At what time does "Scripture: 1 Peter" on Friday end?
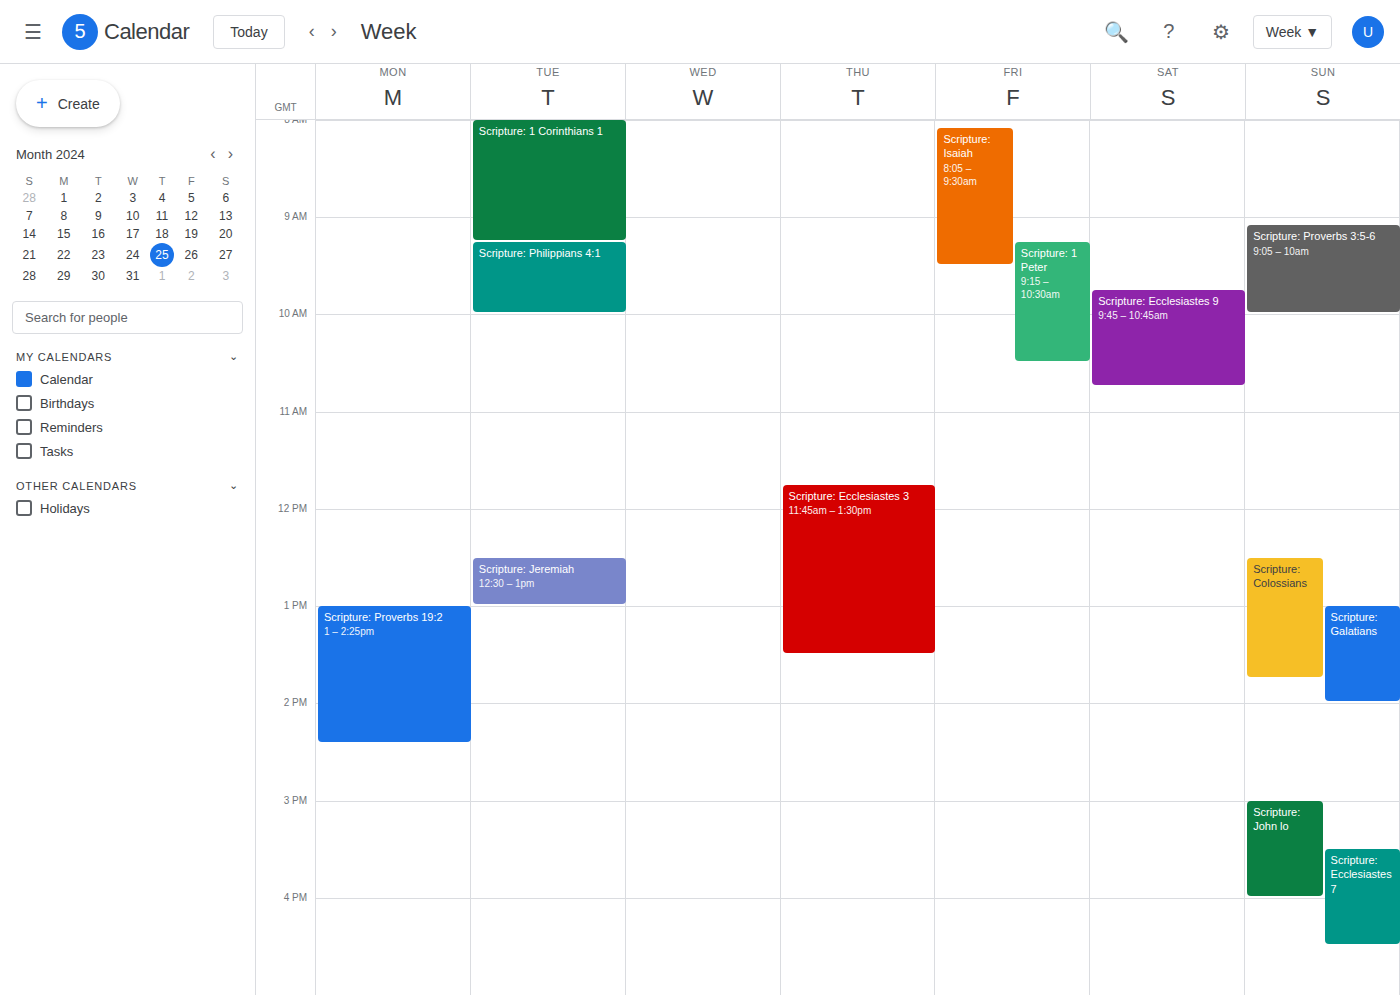
10:30 AM